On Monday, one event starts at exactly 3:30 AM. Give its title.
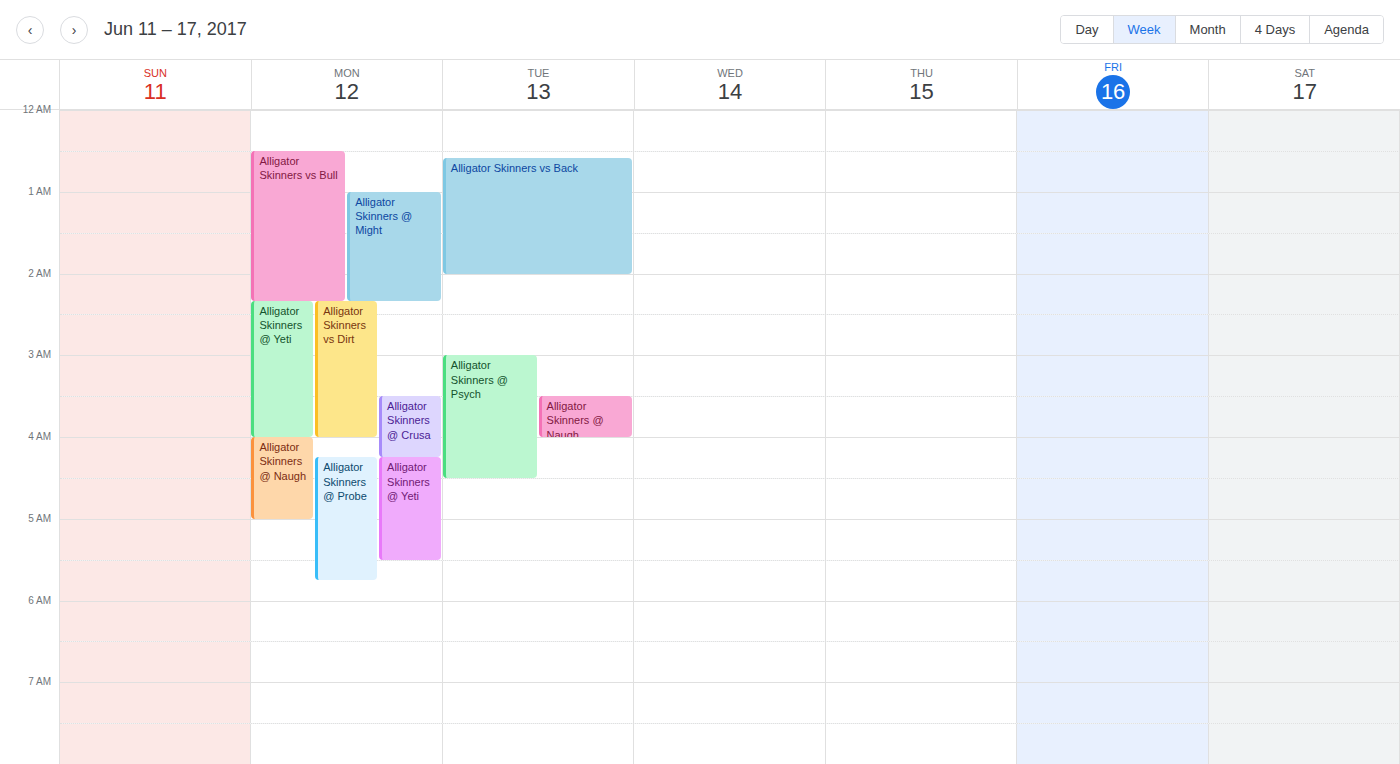
"Alligator Skinners @ Crusa"